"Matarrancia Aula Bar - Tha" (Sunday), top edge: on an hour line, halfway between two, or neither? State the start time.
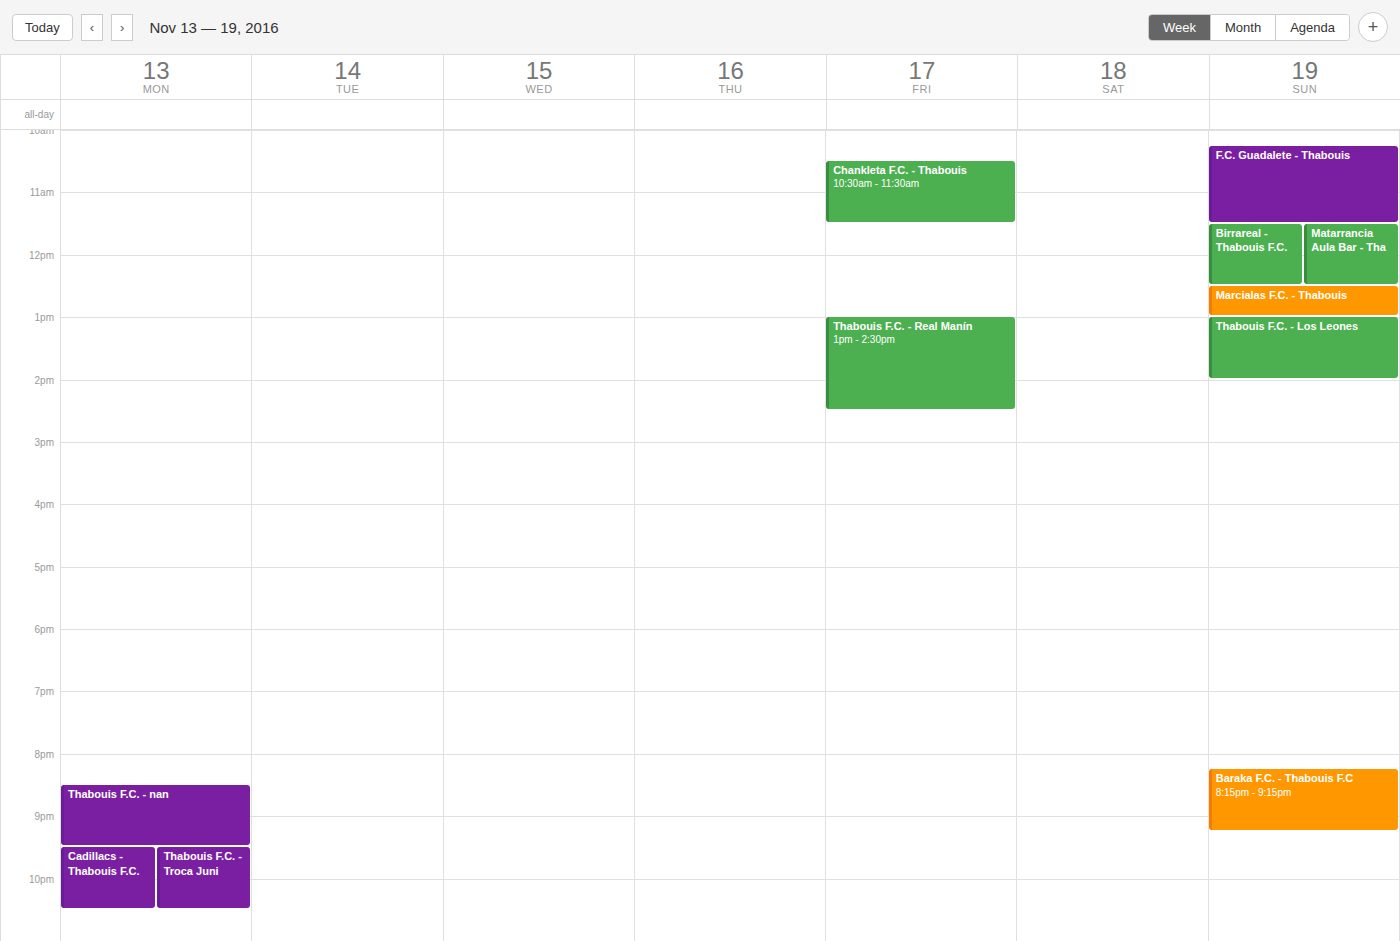
11:30 -- halfway between the 11:00 and 12:00 lines.